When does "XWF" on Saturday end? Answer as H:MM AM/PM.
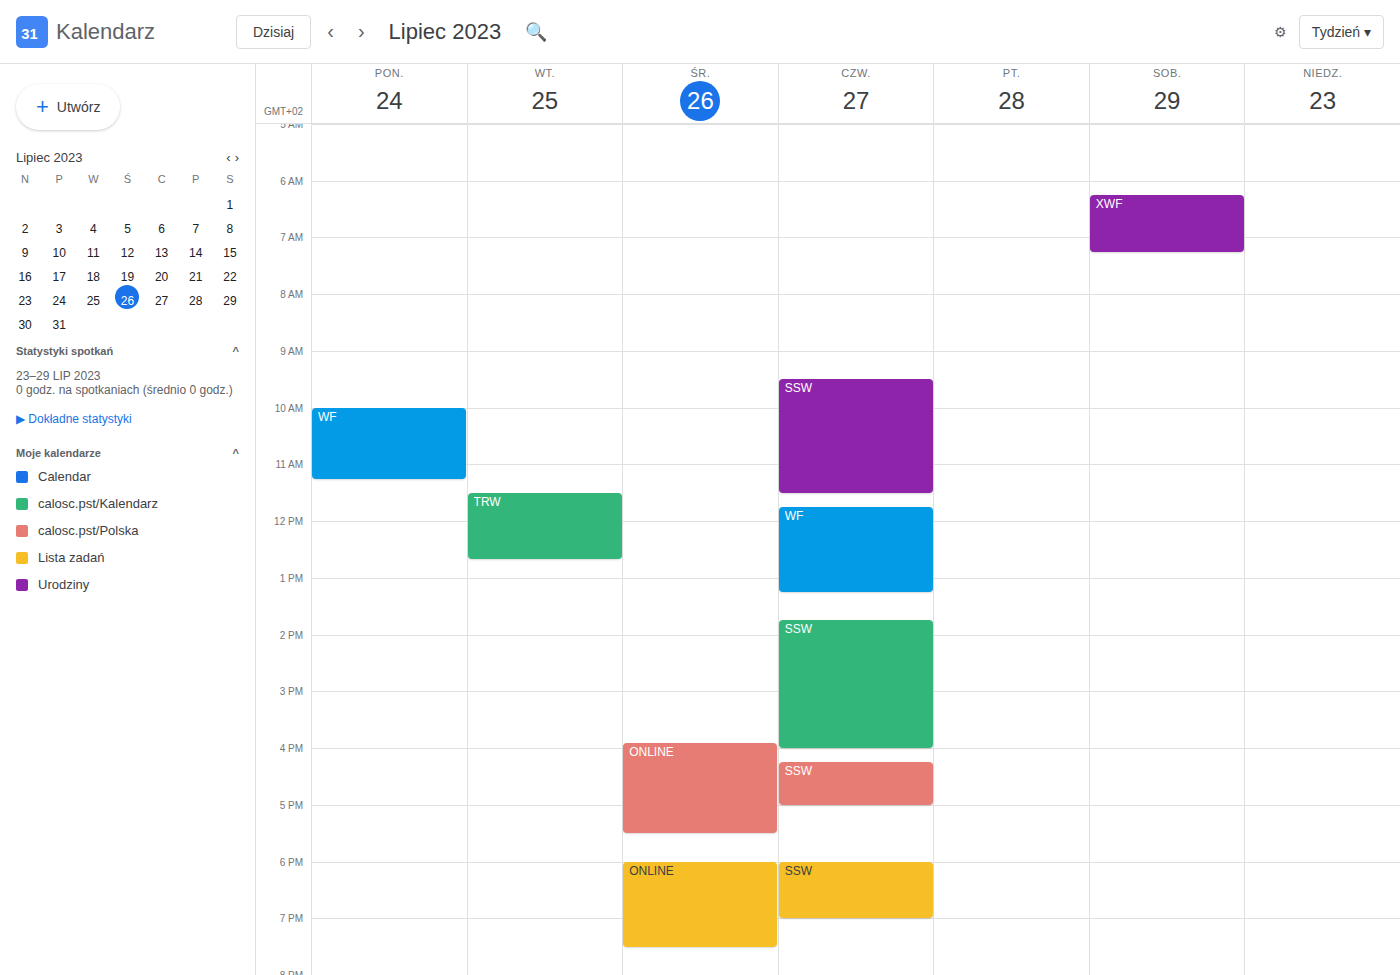
7:15 AM